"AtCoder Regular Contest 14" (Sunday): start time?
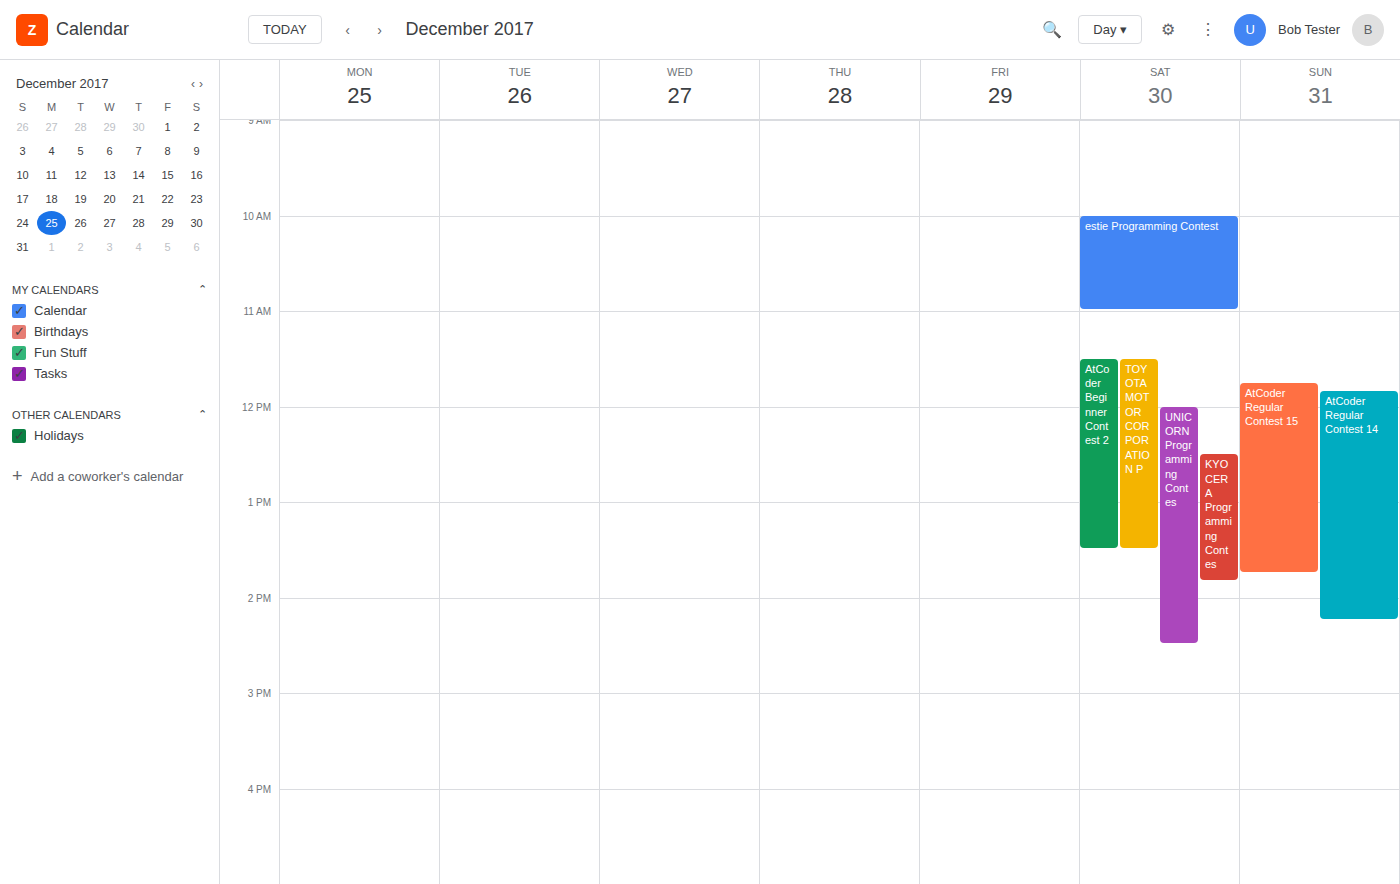
11:50 AM